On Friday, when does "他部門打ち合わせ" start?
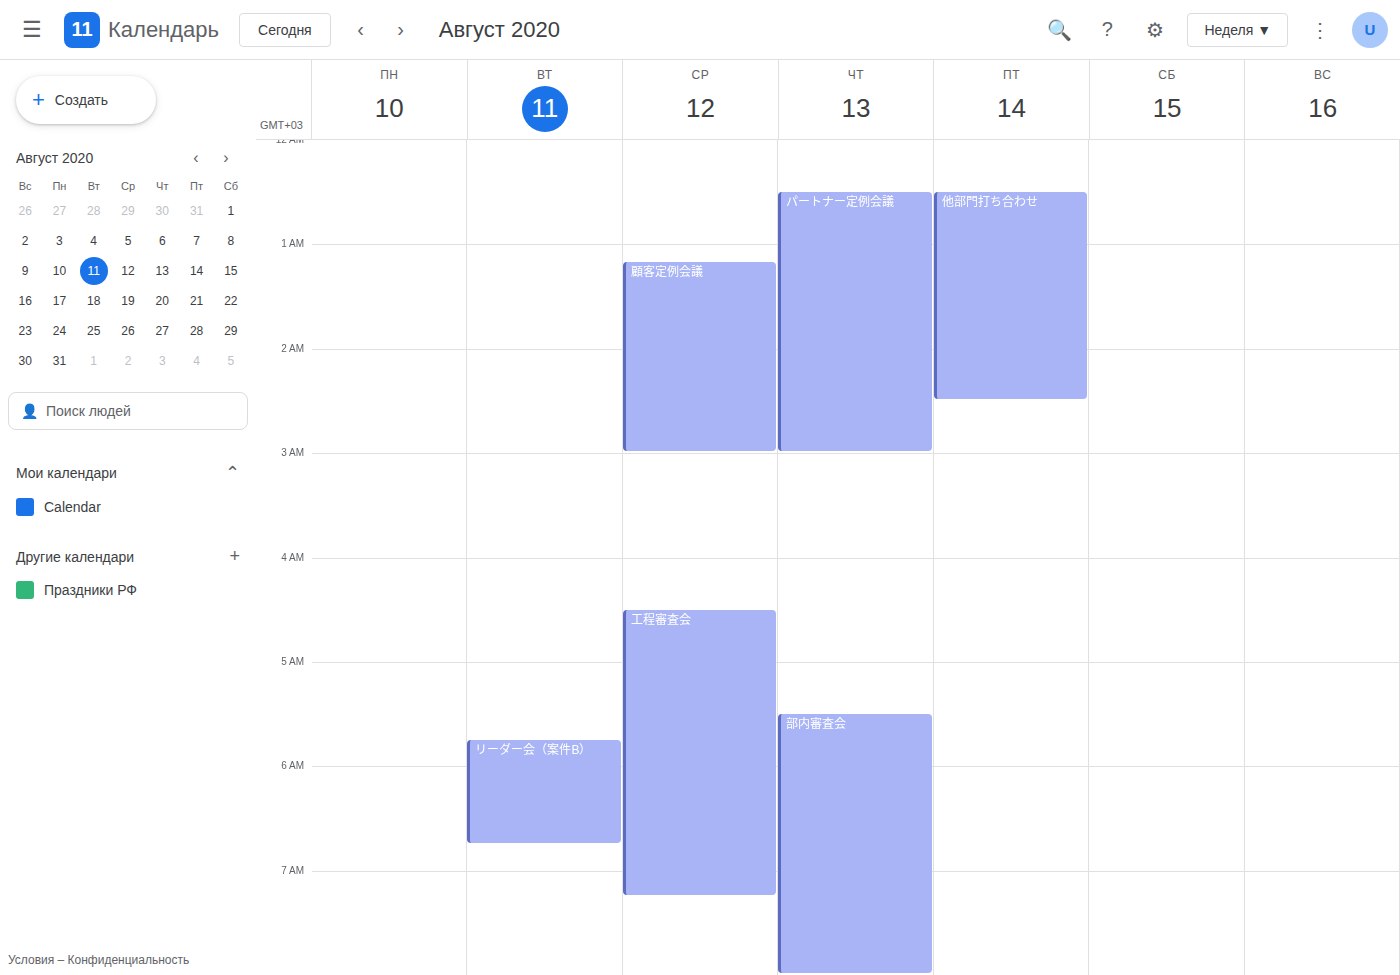
12:30 AM